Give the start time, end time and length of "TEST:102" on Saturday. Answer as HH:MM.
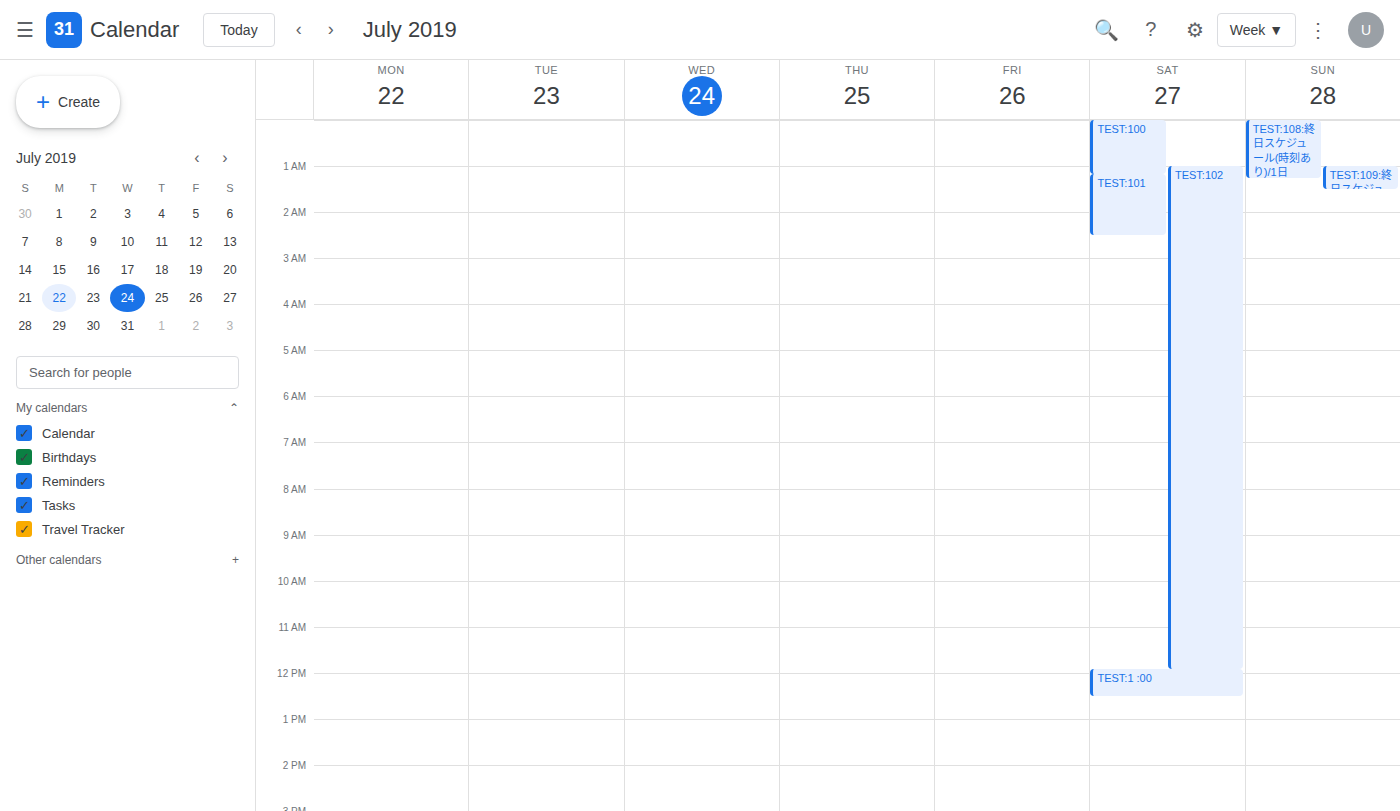
01:00 to 11:55, 10 hours 55 minutes